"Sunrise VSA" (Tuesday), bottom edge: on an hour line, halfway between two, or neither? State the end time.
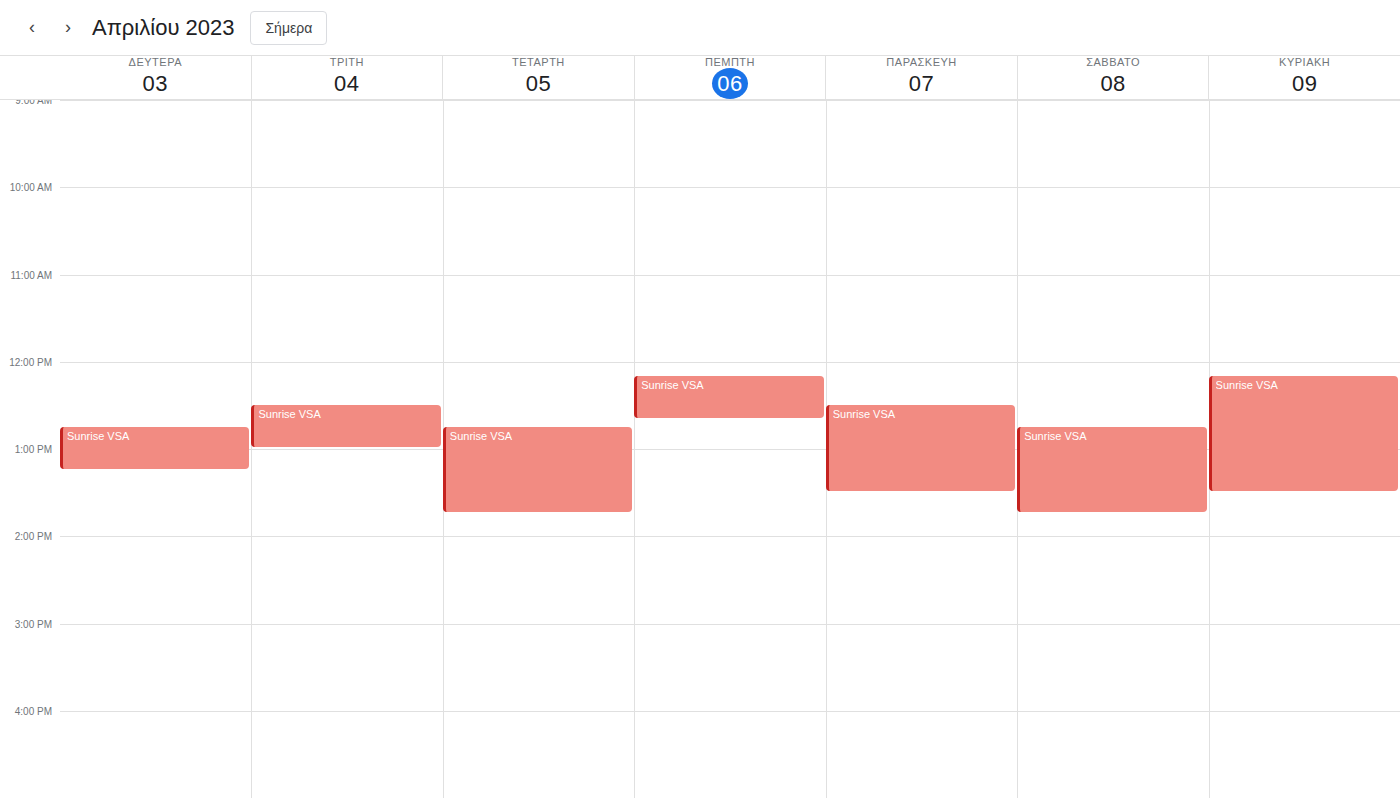
1:00 PM -- exactly on the 1 PM line.